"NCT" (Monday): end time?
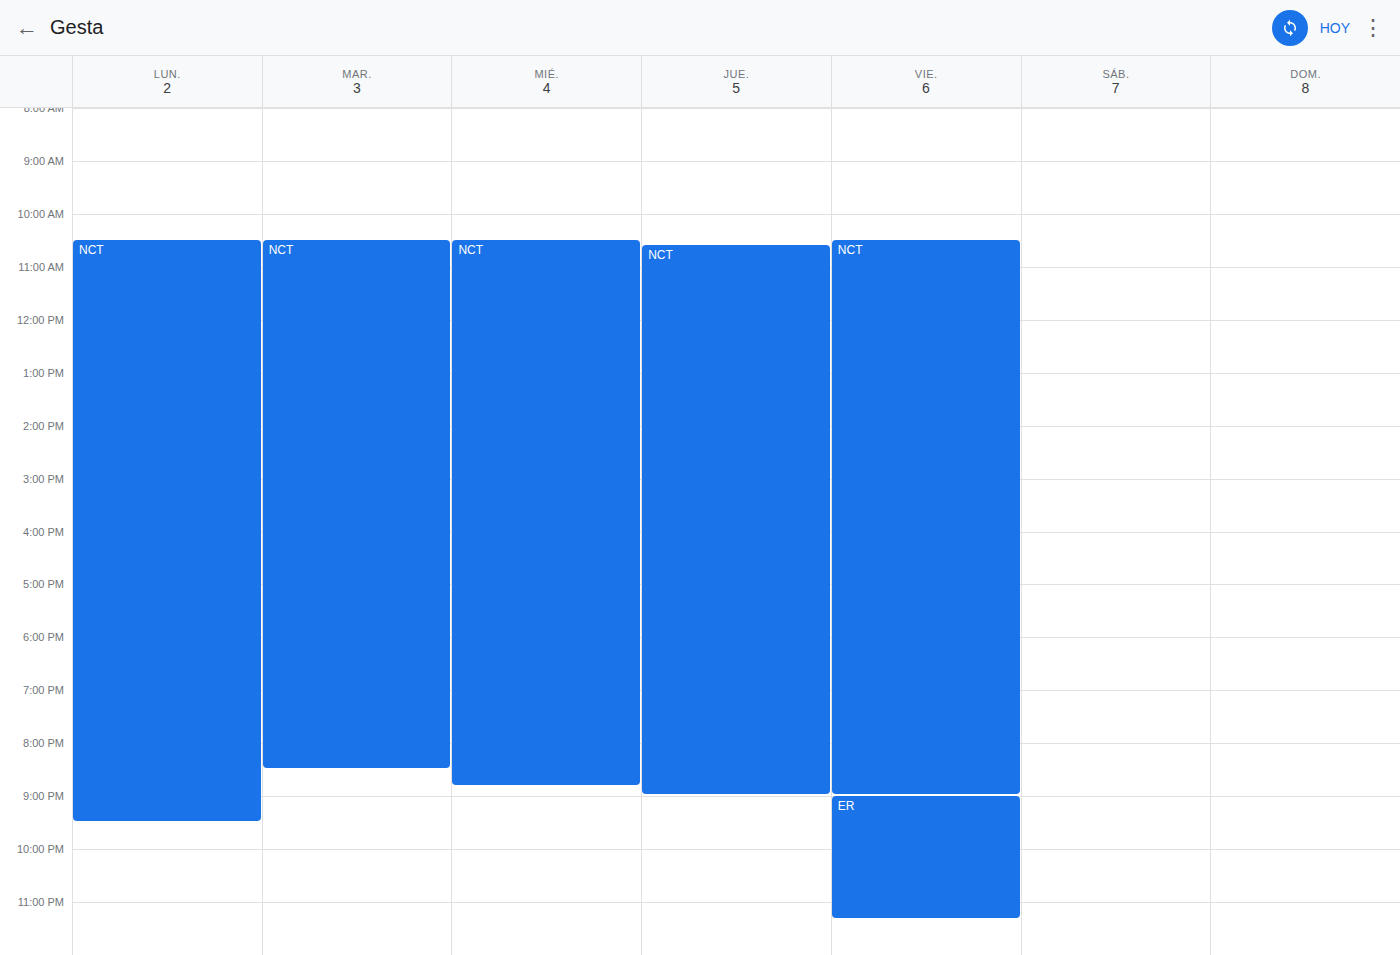
9:30 PM